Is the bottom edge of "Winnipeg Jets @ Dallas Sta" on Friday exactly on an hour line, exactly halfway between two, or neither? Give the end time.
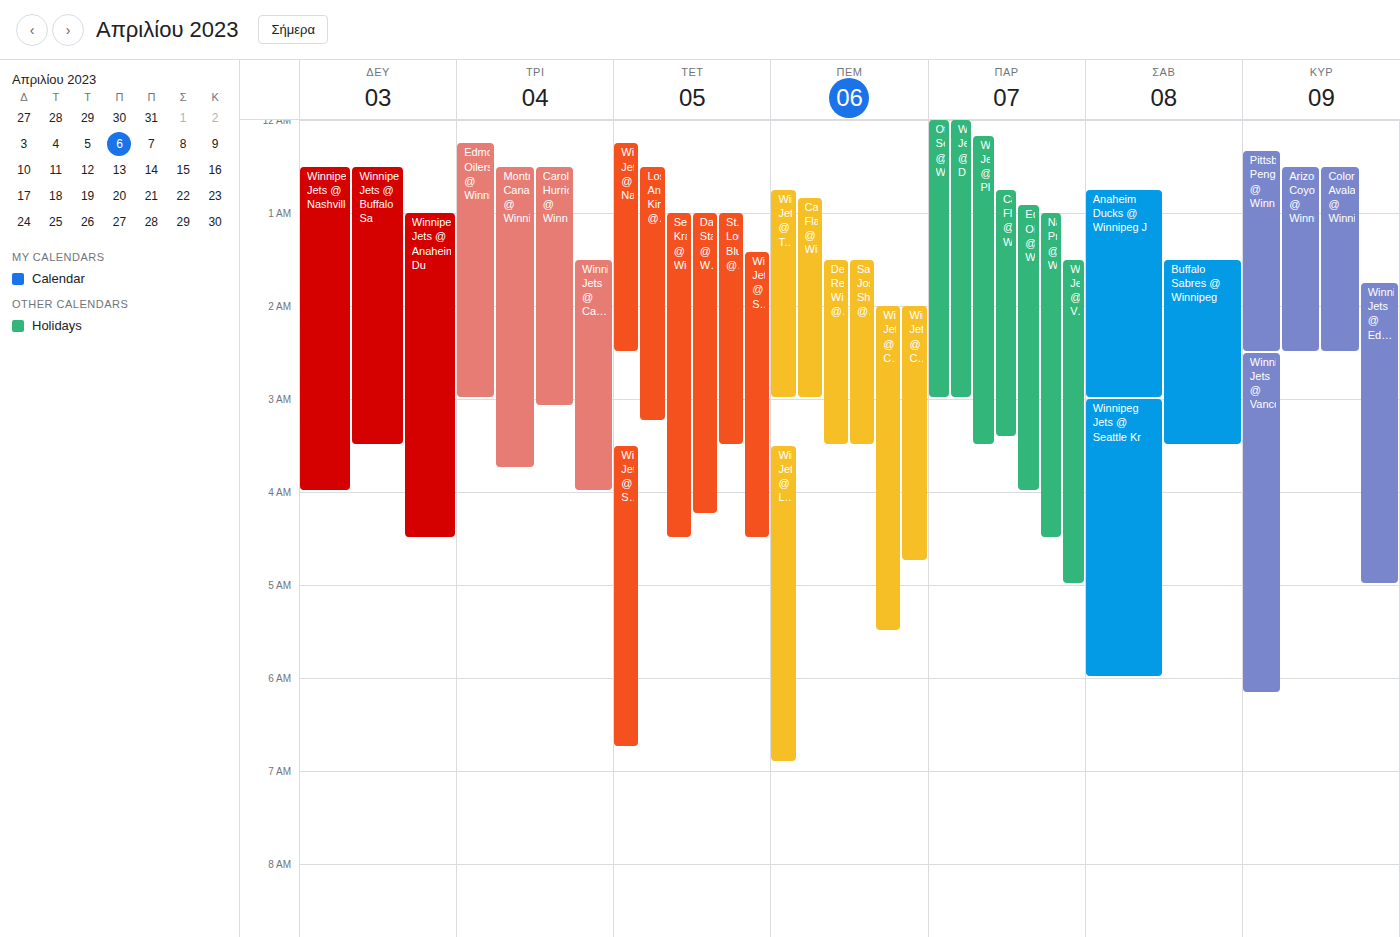
03:00 -- exactly on the 03:00 line.